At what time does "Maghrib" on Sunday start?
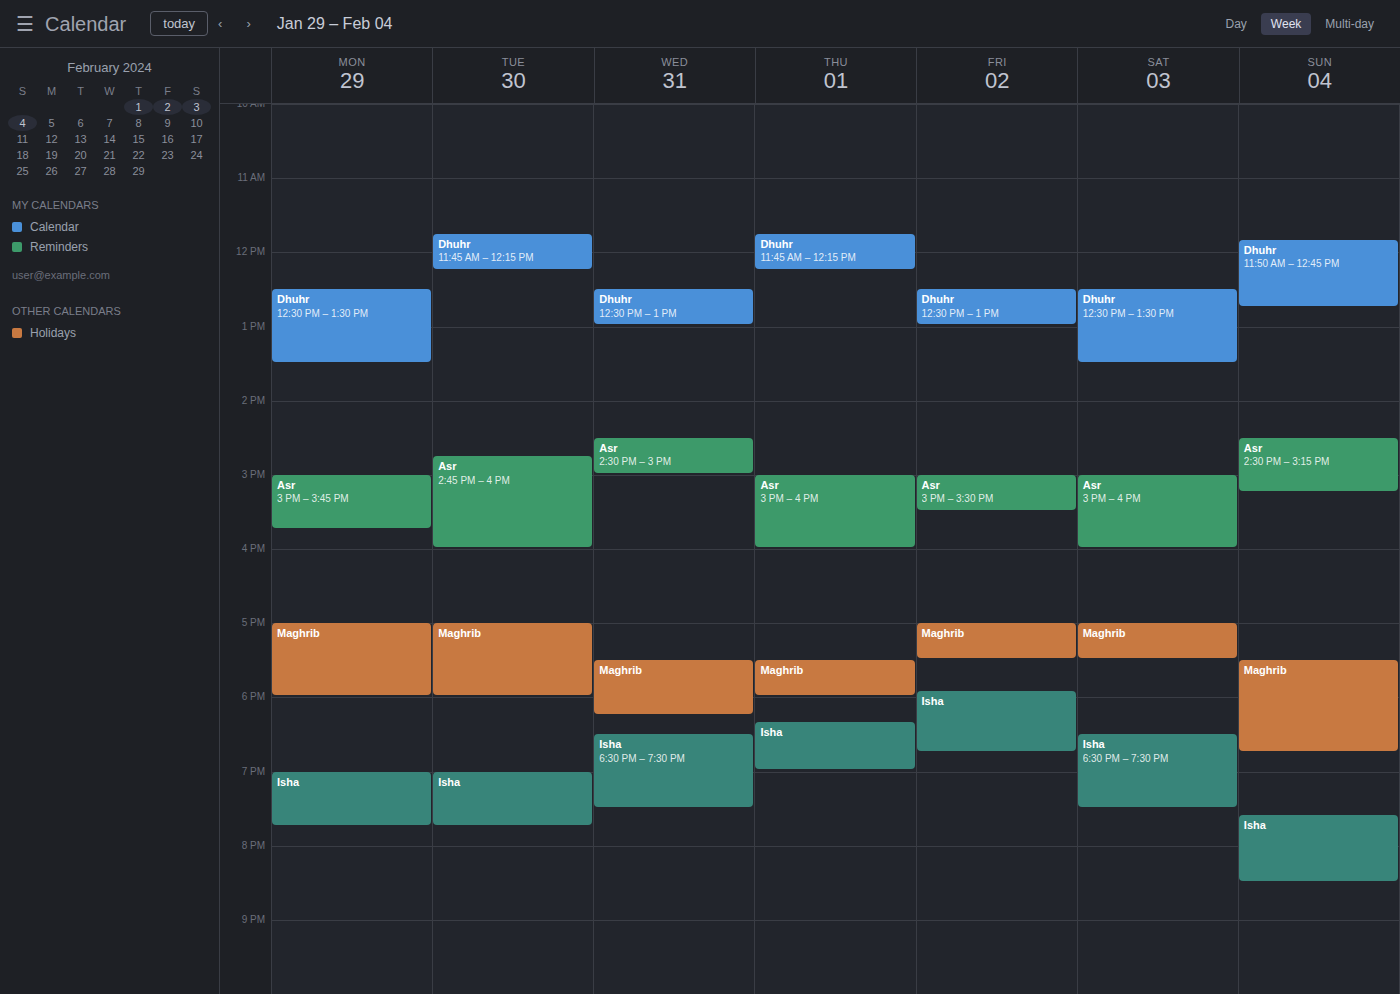
17:30